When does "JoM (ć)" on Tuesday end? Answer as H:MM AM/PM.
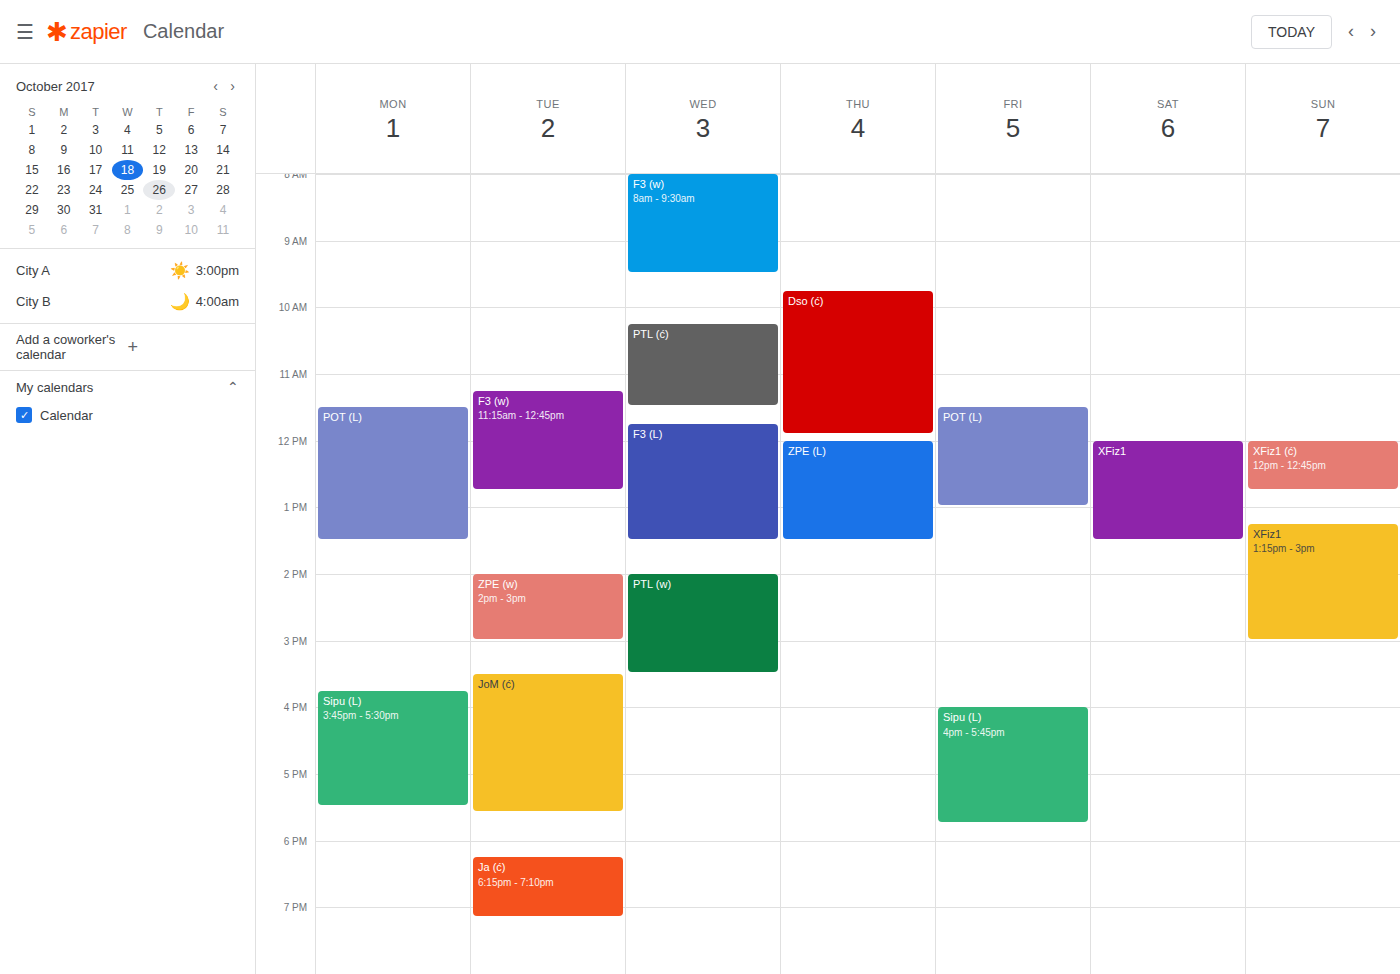
5:35 PM